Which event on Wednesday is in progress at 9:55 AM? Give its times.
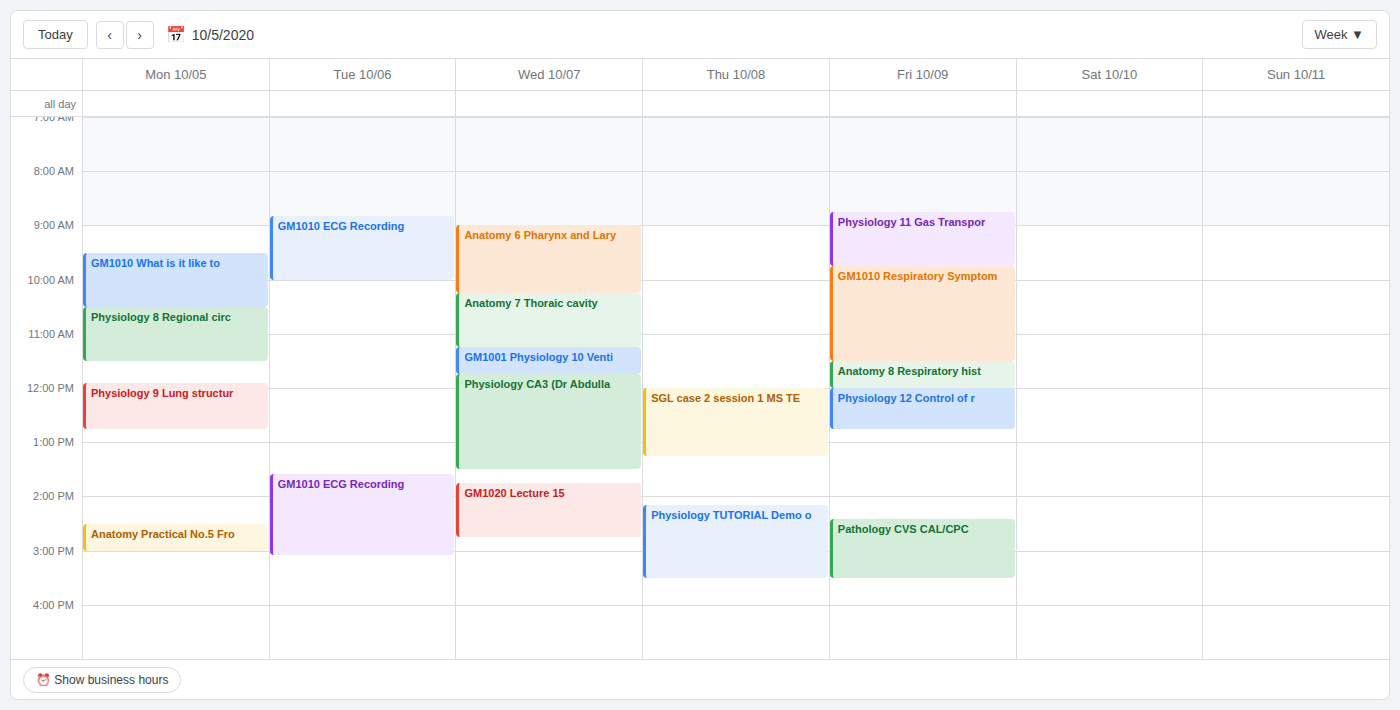
"Anatomy 6 Pharynx and Lary", 9:00 AM to 10:15 AM